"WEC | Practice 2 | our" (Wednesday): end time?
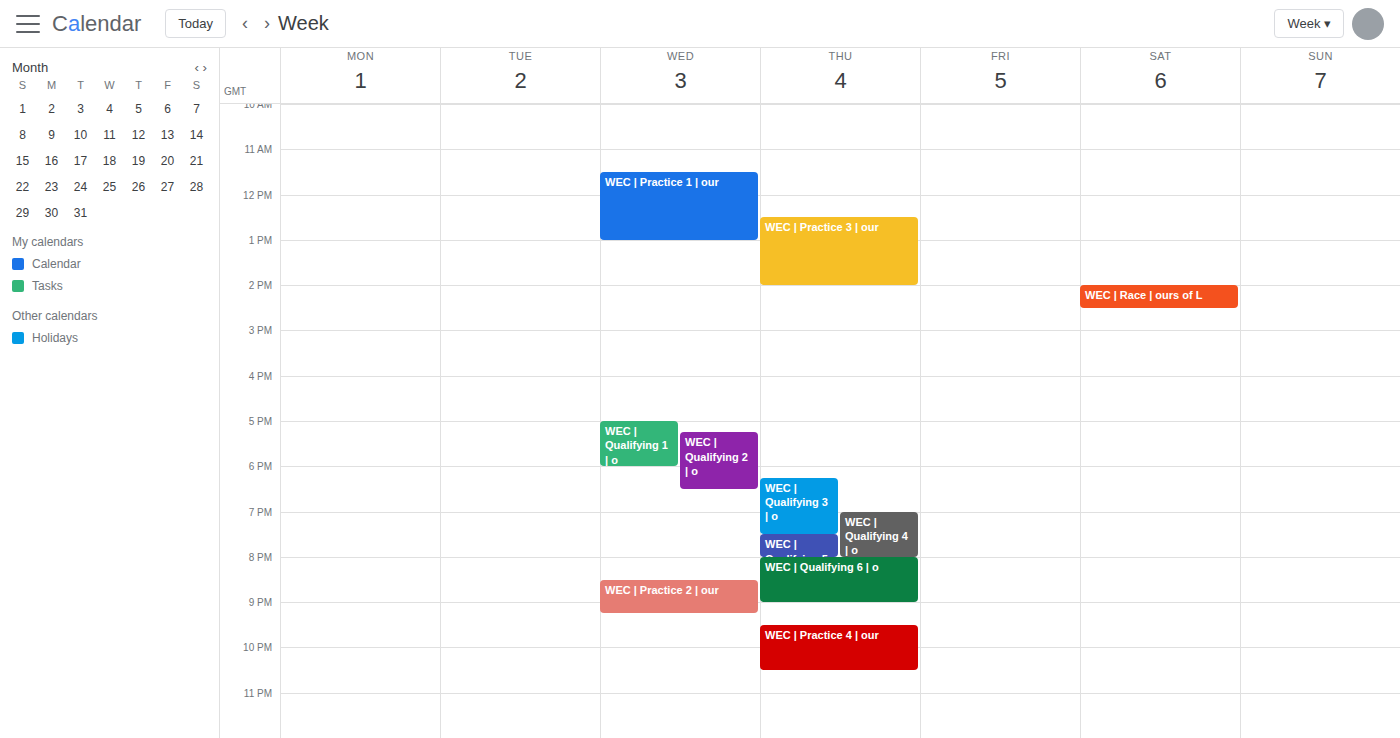
9:15 PM